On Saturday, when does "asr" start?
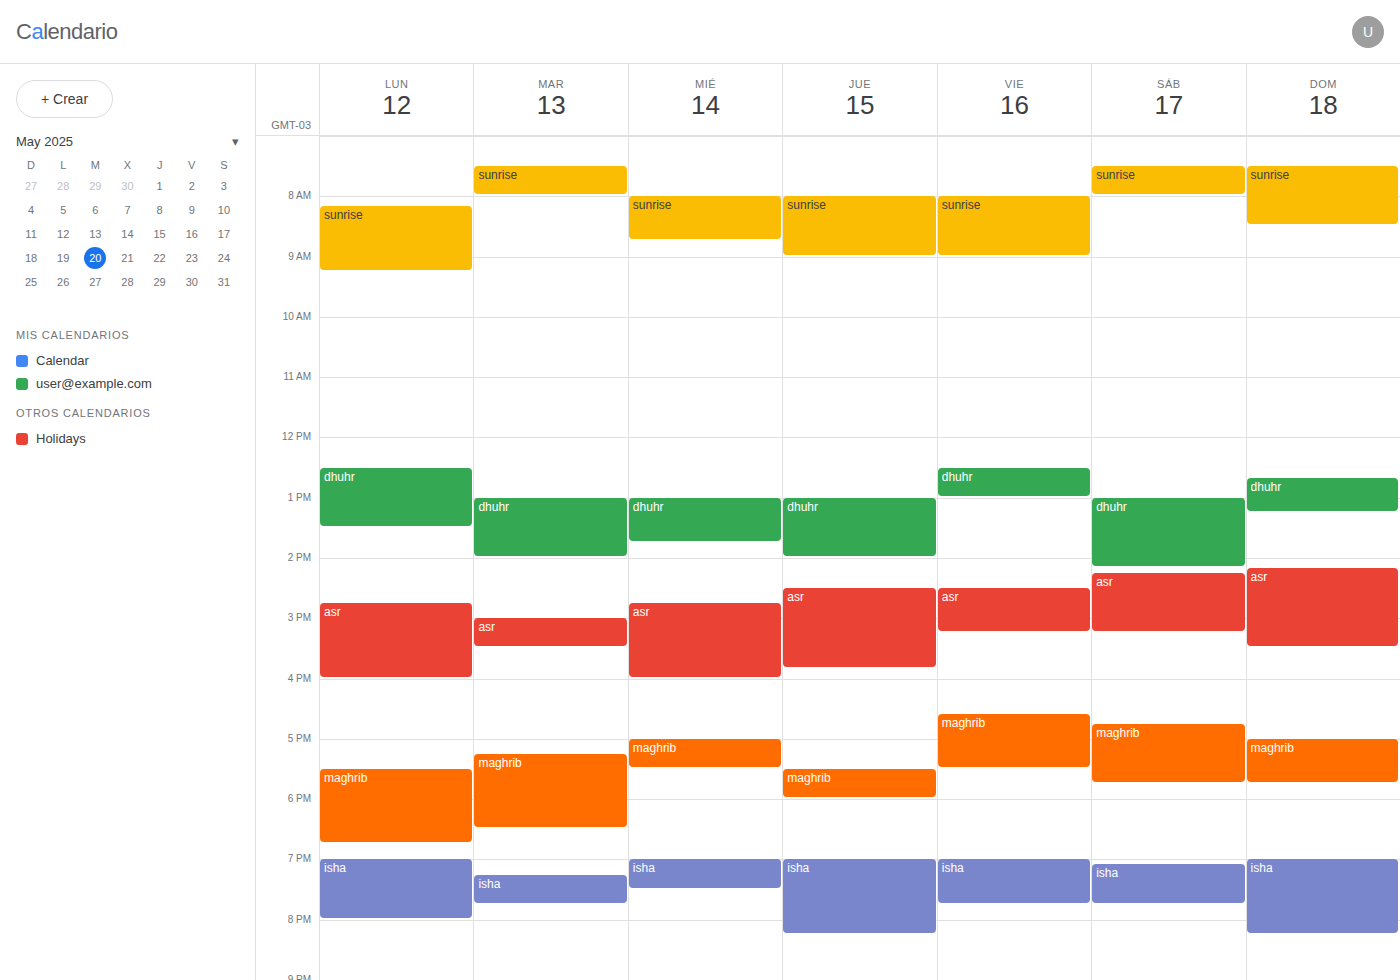
2:15 PM